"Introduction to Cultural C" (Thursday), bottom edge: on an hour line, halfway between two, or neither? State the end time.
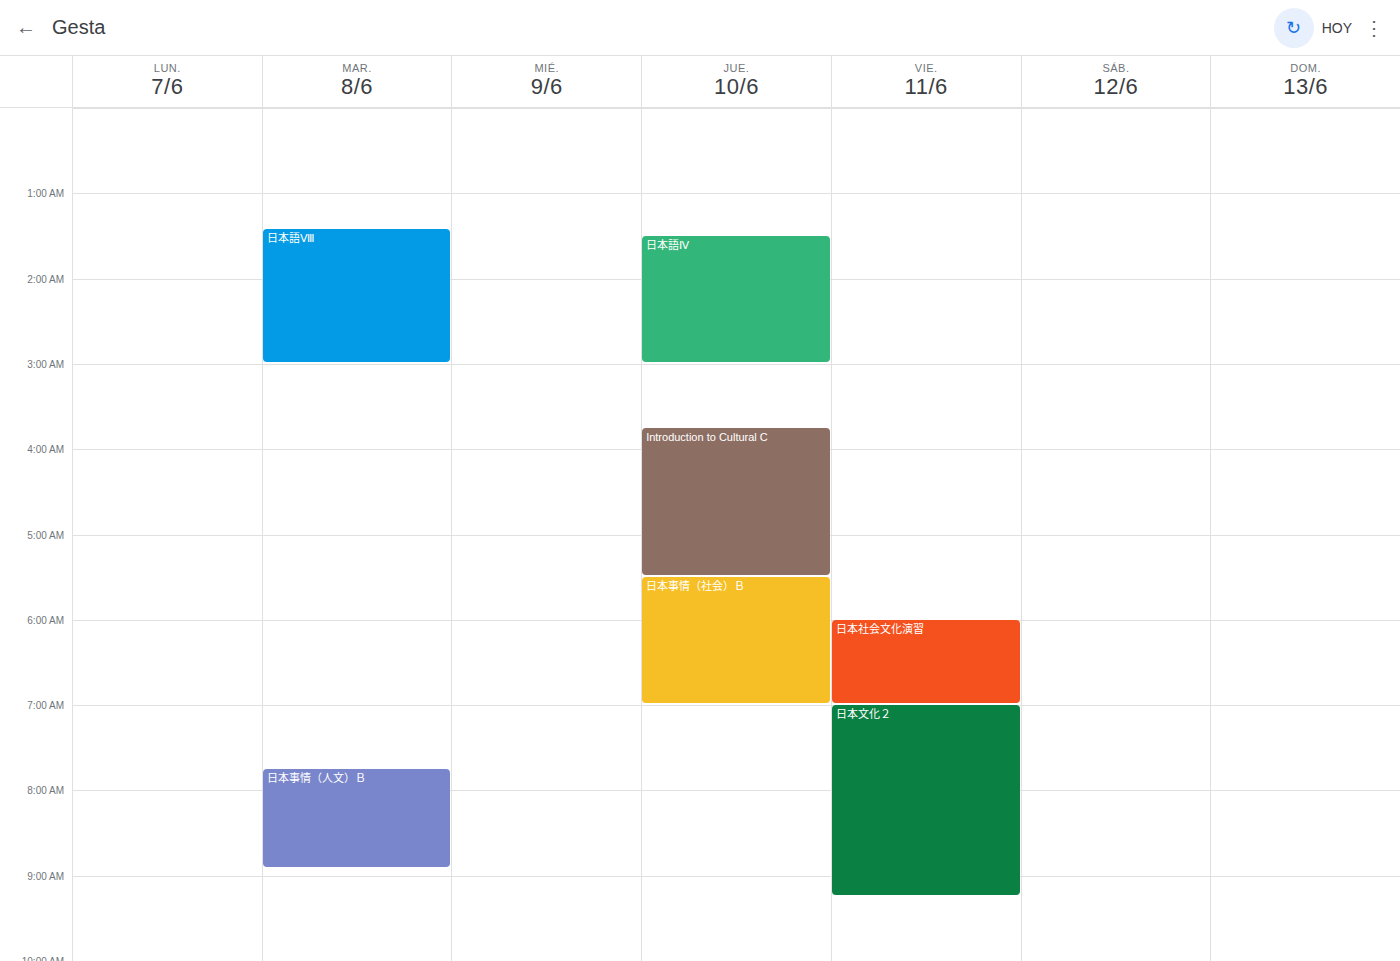
5:30 AM -- halfway between the 5 AM and 6 AM lines.